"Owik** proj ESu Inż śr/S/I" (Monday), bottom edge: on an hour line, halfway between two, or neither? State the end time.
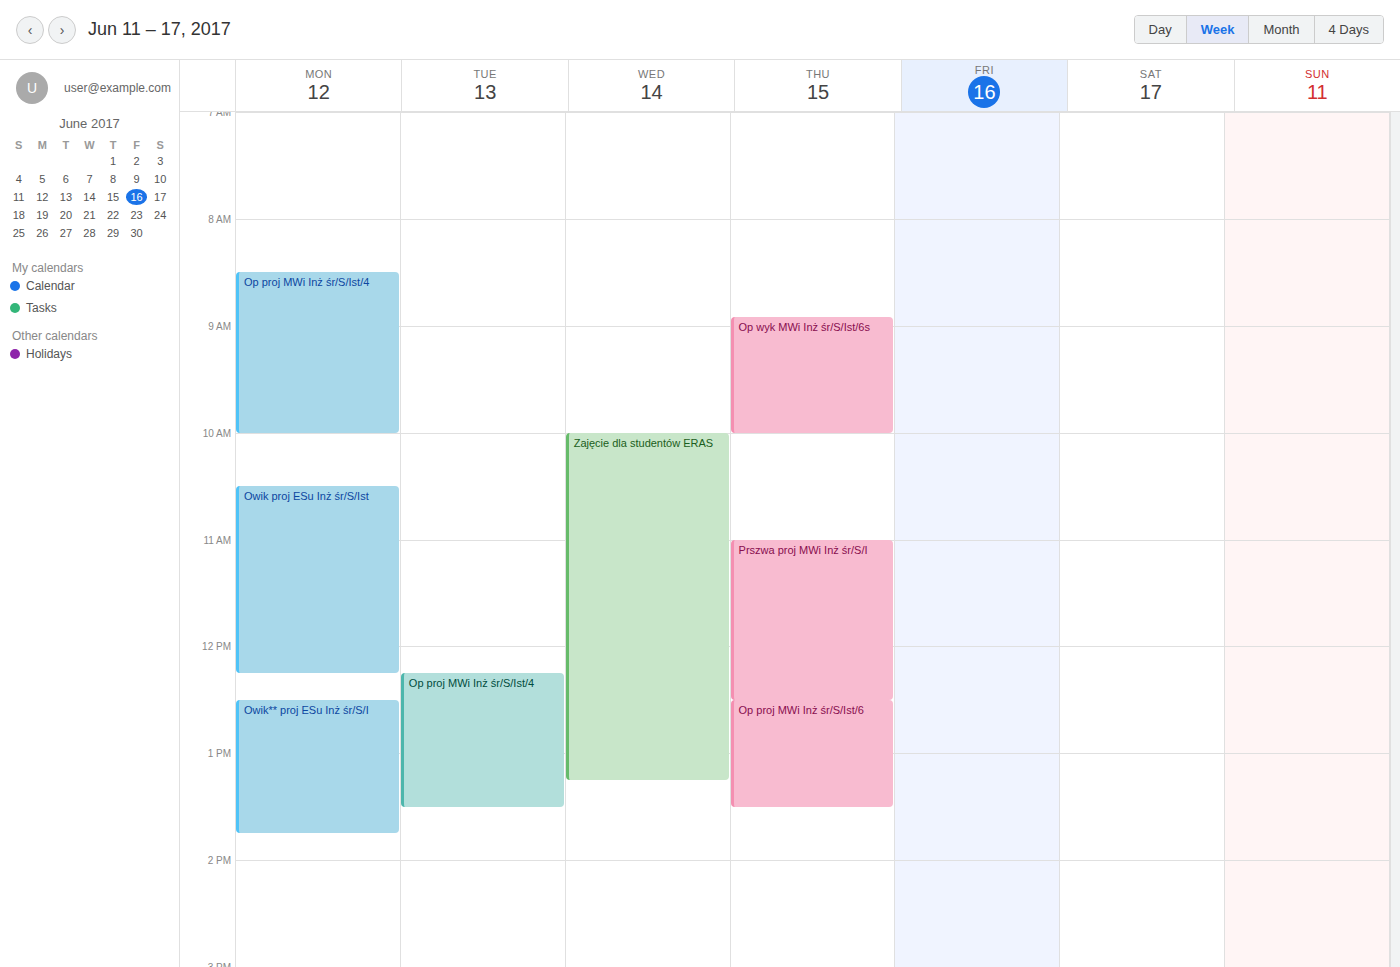
1:45 PM -- neither: three quarters of the way from the 1 PM line to the 2 PM line.